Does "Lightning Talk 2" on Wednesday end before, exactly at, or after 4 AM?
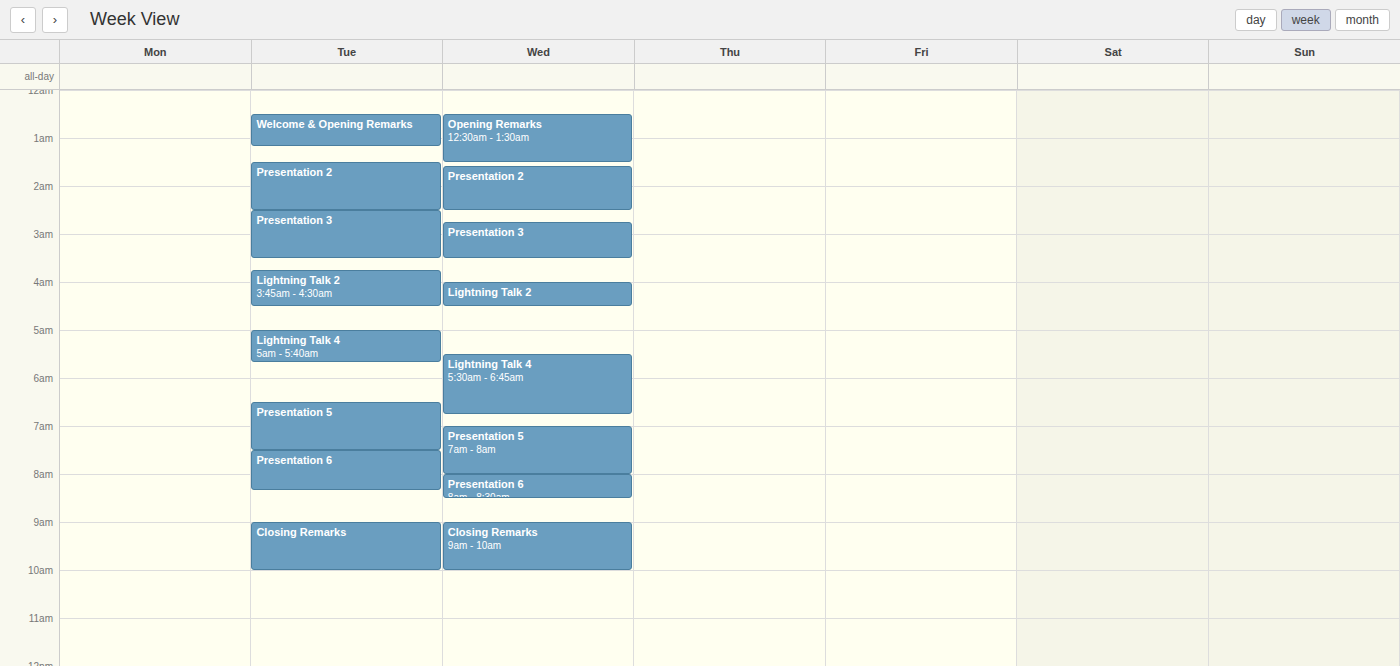
4:30 AM -- after 4 AM, 30 minutes below the 4 AM line.